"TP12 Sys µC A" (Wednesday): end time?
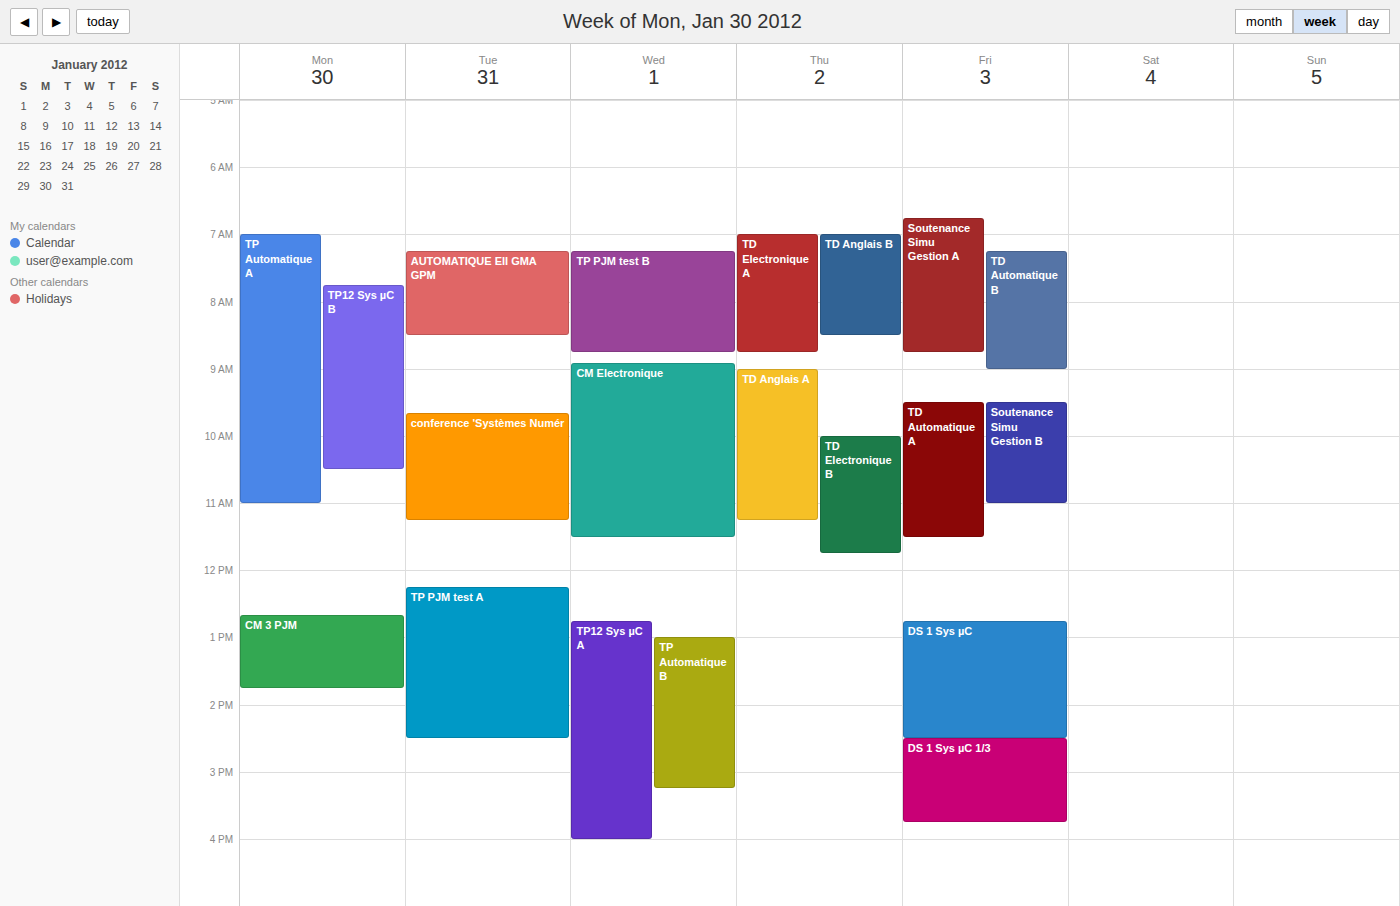
4:00 PM